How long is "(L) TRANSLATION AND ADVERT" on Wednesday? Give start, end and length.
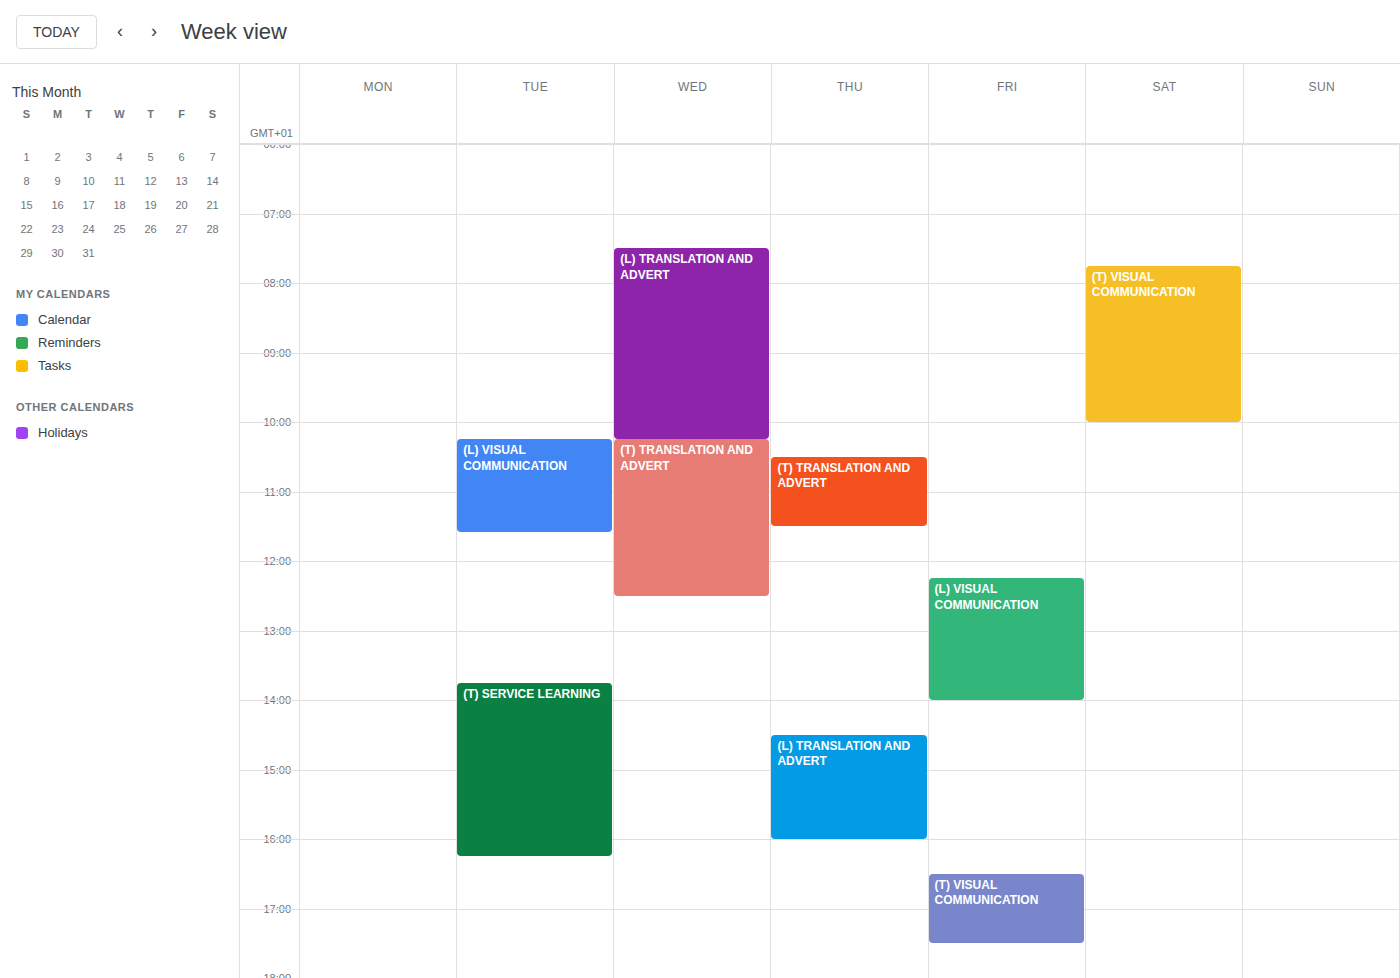
7:30 AM to 10:15 AM, 2 hours 45 minutes